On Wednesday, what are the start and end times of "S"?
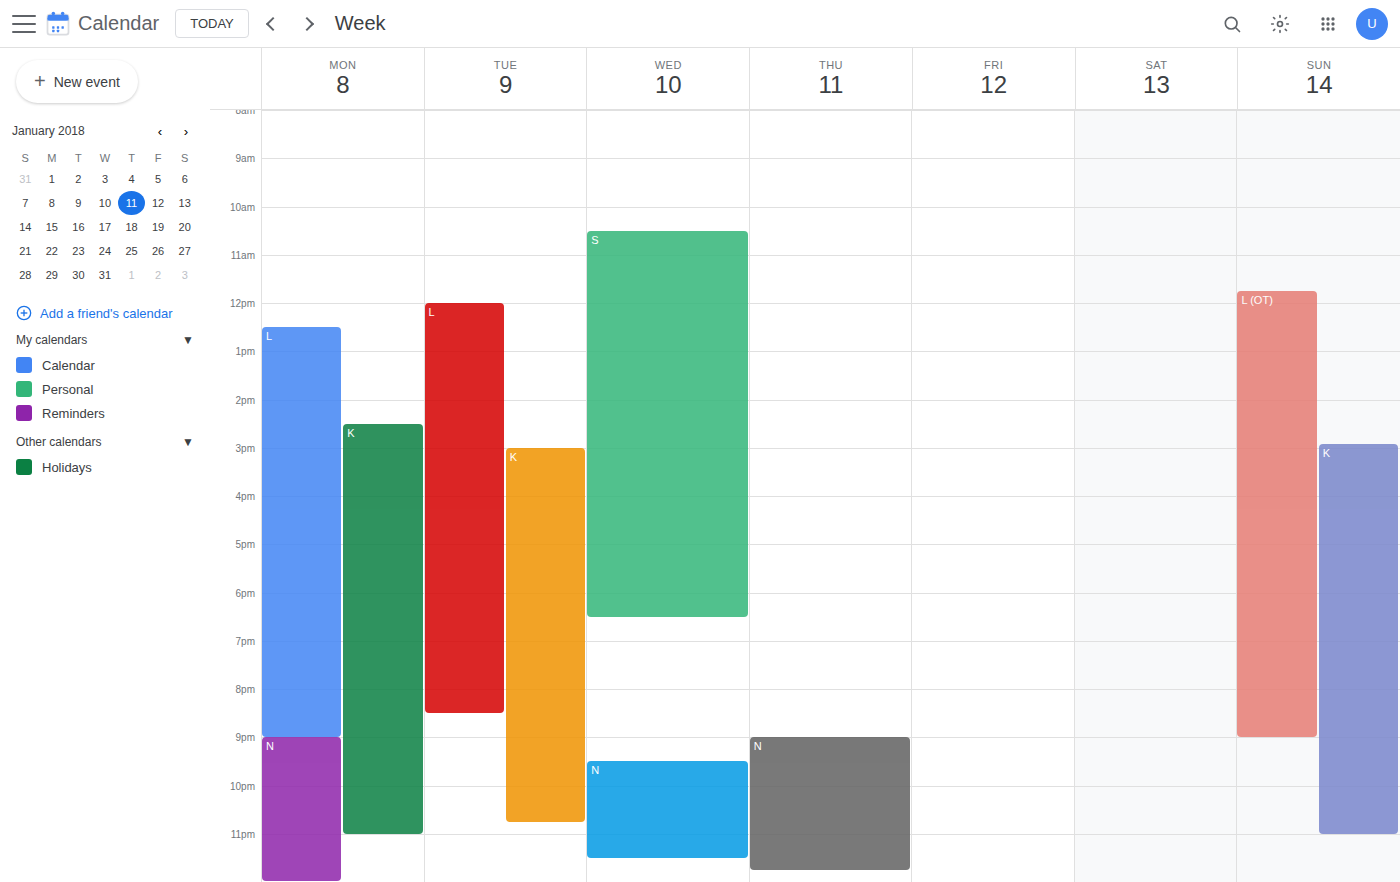
10:30 AM to 6:30 PM